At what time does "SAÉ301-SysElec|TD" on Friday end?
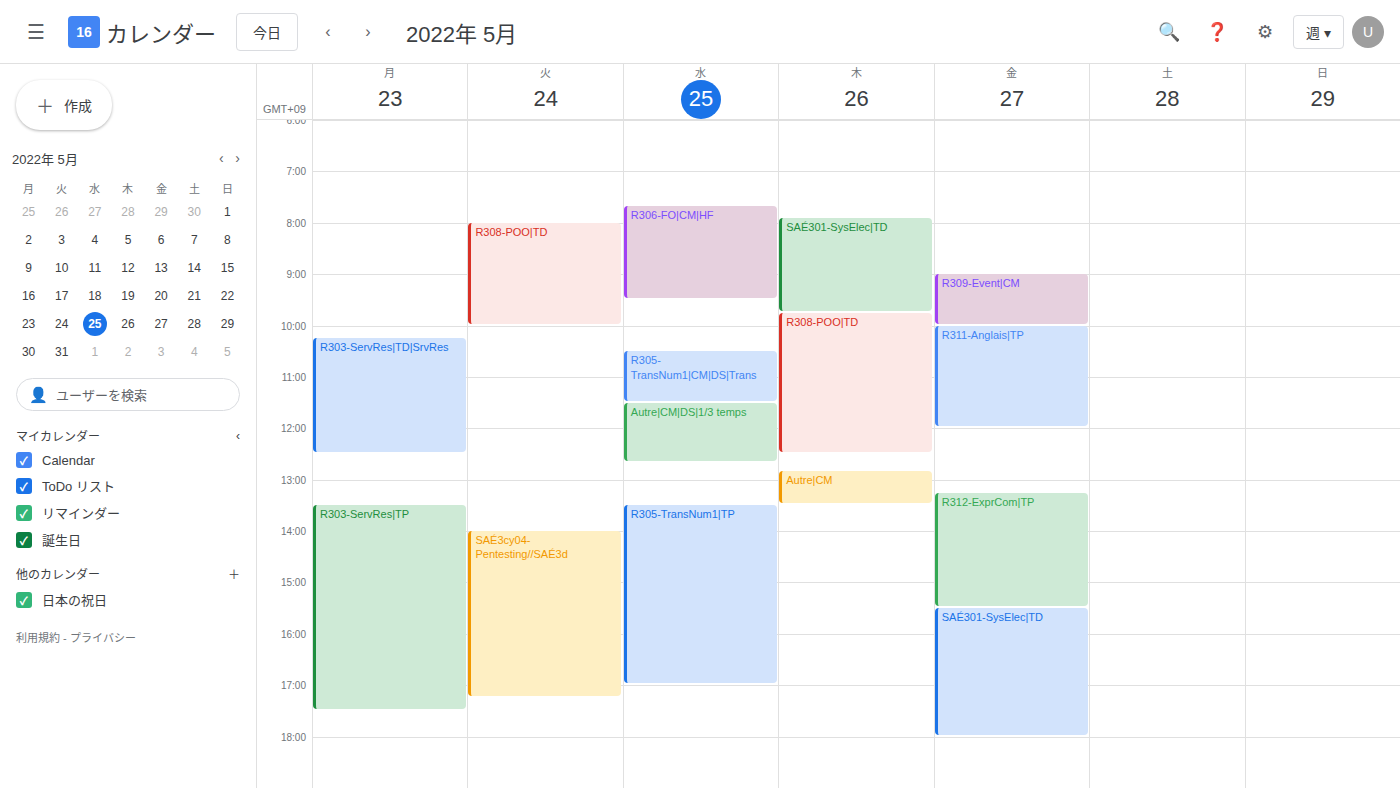
6:00 PM